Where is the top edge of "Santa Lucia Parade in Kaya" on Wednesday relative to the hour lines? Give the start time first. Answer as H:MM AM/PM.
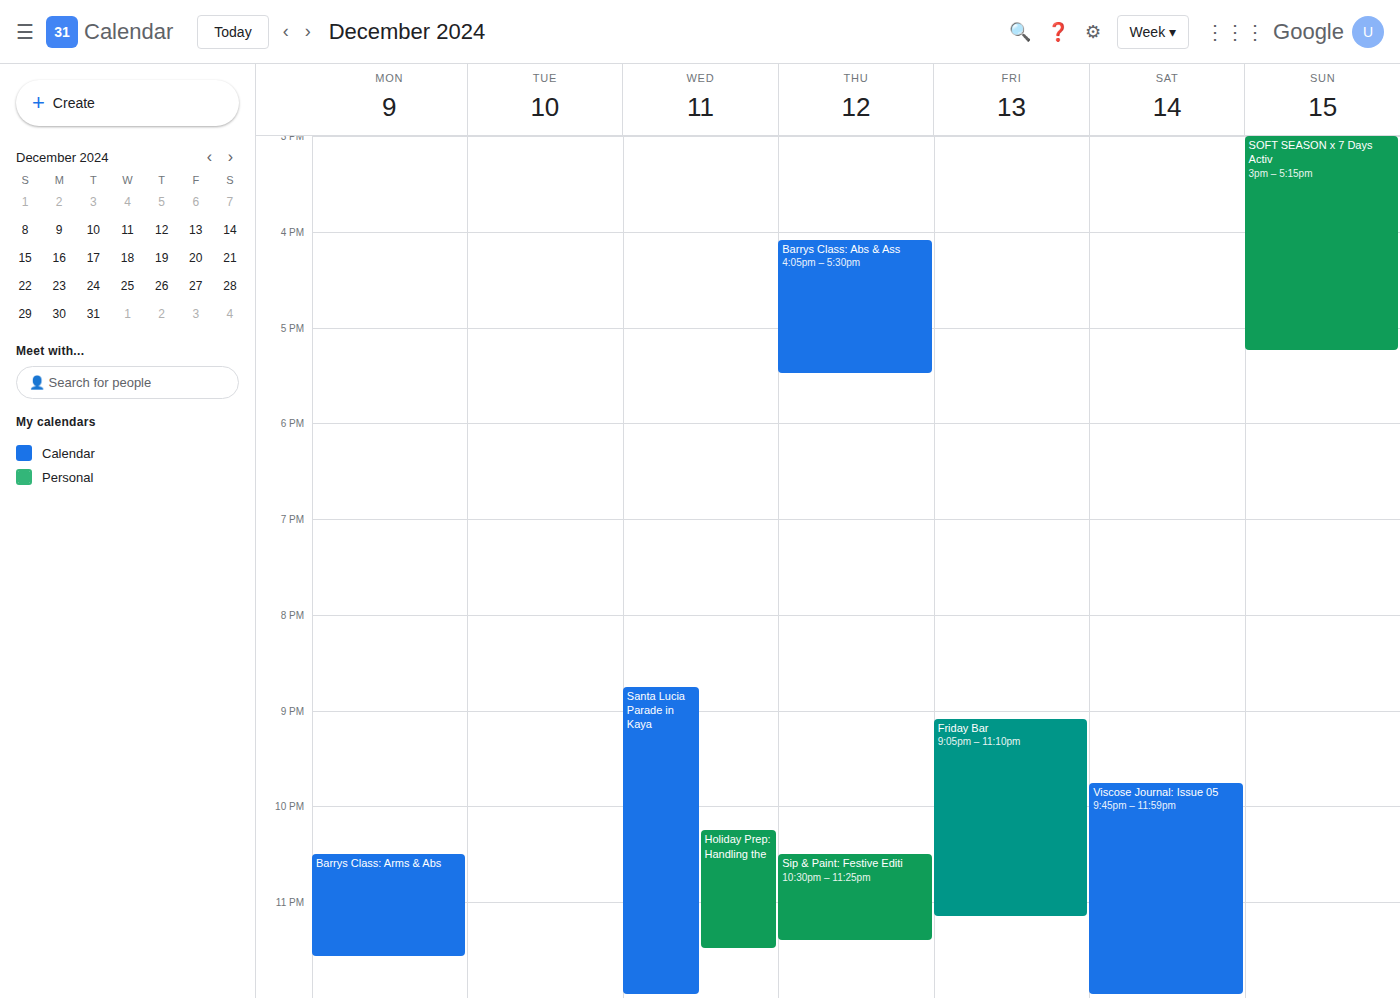
8:45 PM -- neither: three quarters of the way from the 8 PM line to the 9 PM line.